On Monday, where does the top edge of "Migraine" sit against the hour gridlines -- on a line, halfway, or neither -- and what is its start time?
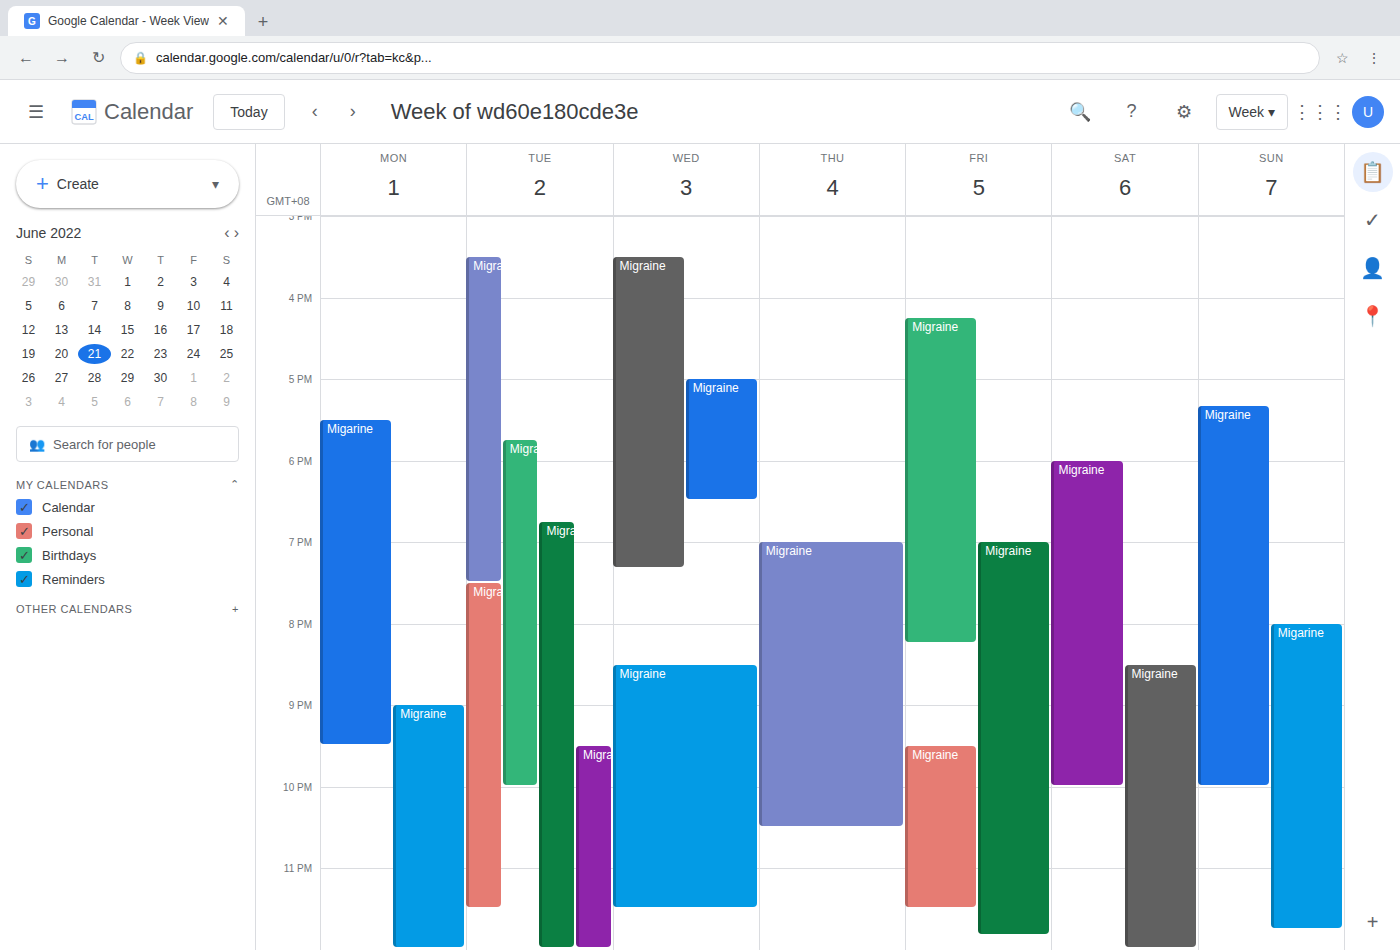
9:00 PM -- exactly on the 9 PM line.